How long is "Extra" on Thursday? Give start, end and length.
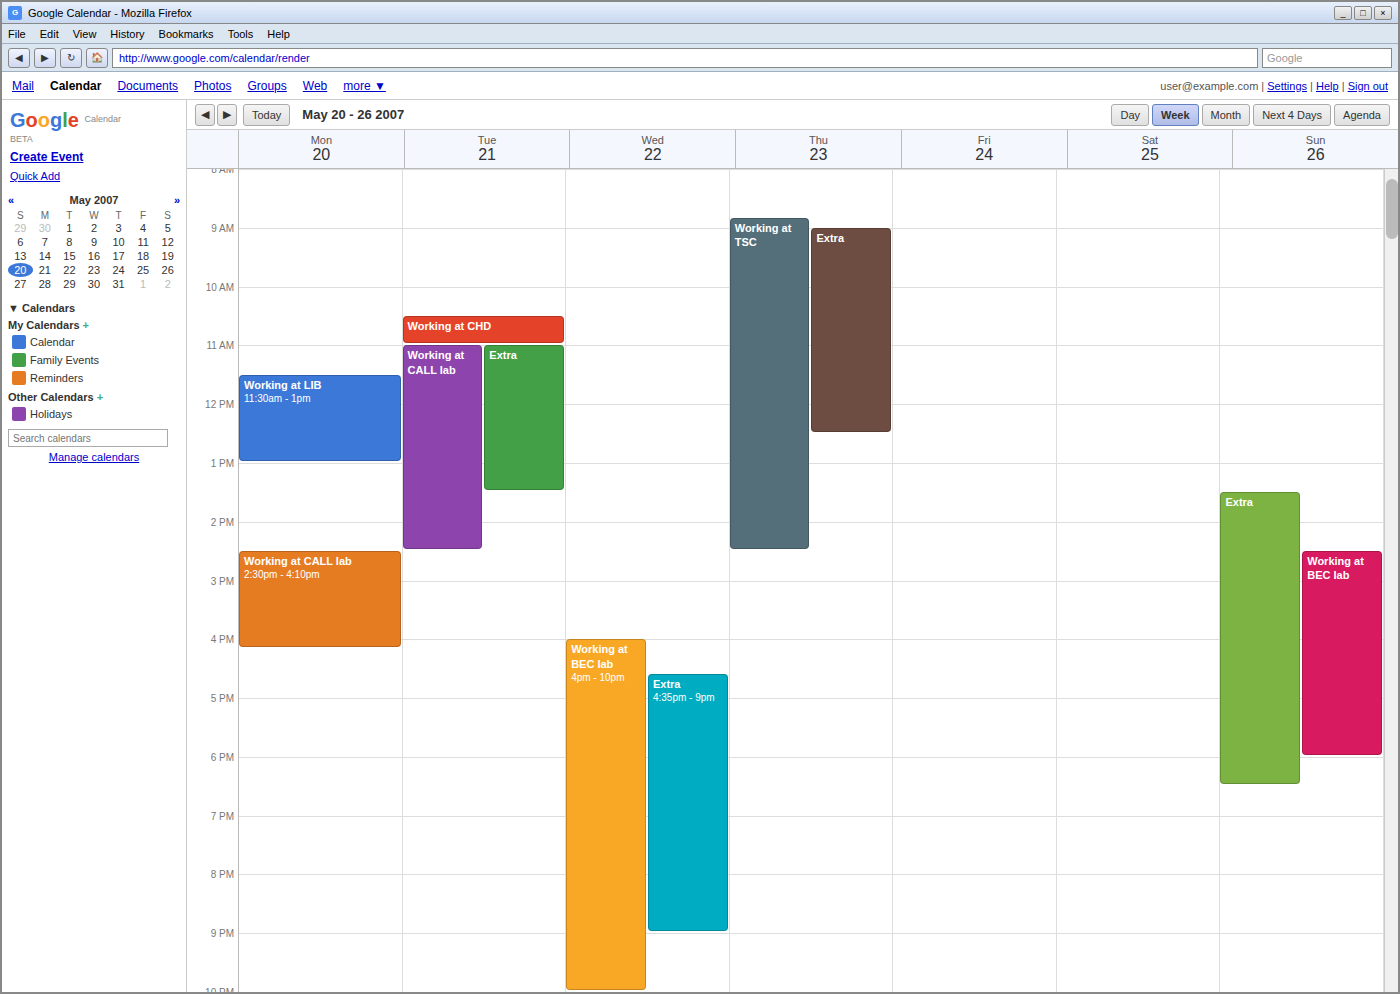
9:00 AM to 12:30 PM, 3 hours 30 minutes